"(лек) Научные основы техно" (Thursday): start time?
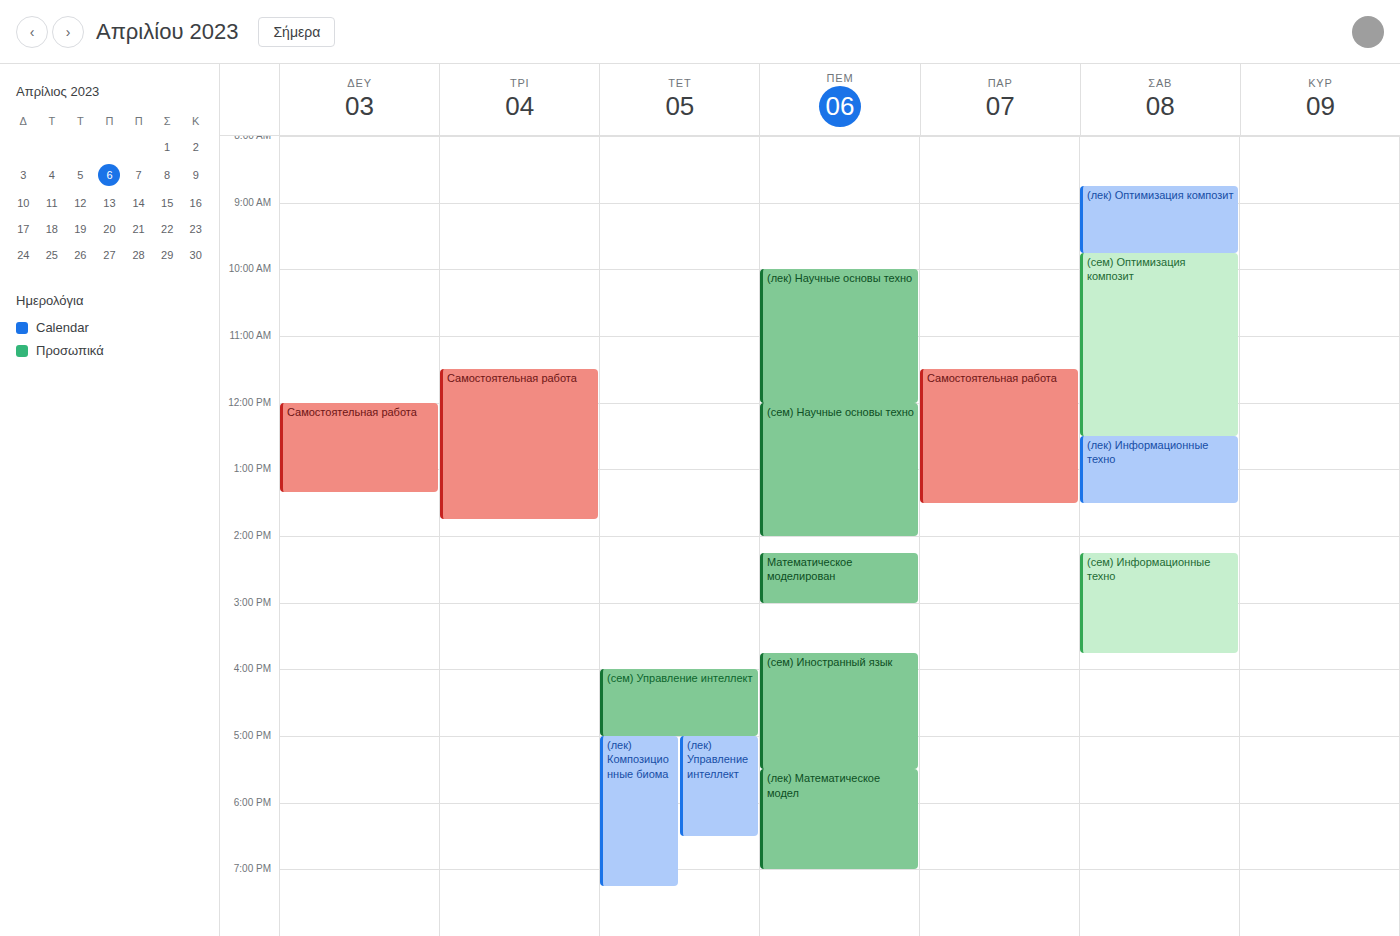
10:00 AM